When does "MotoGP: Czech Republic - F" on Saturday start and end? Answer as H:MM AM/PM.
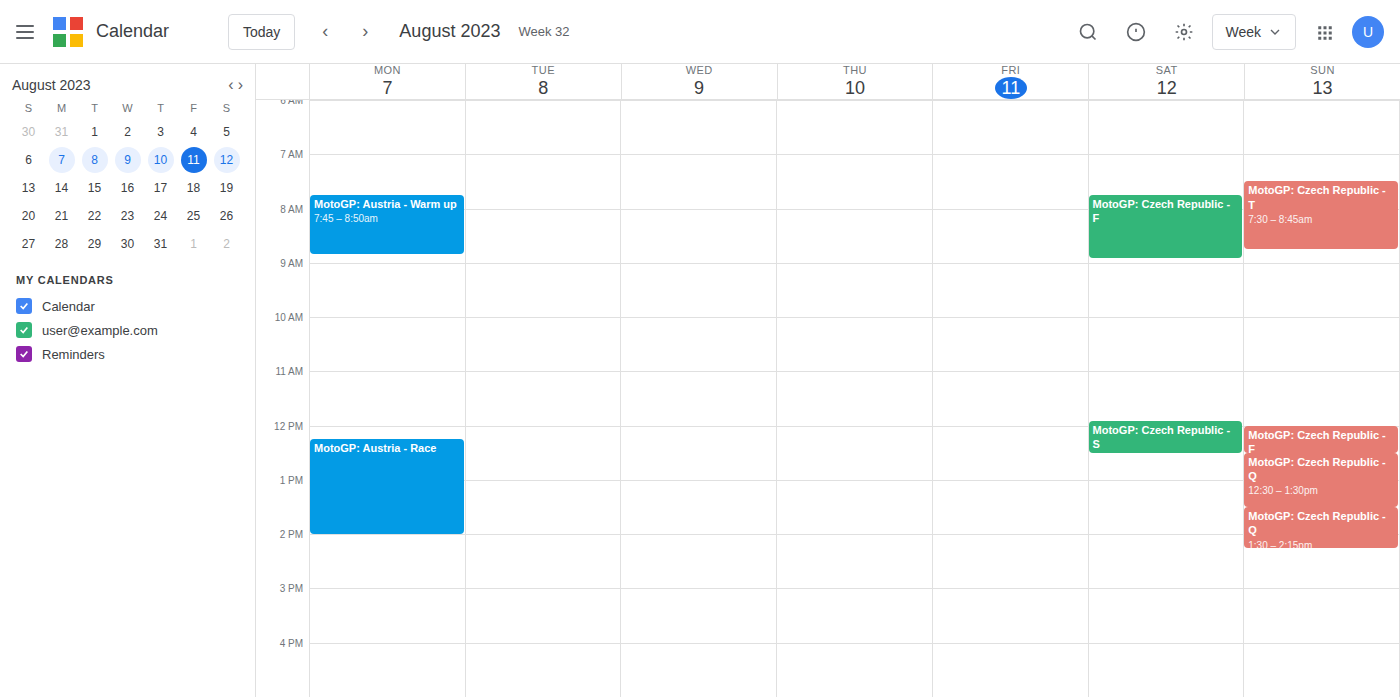
7:45 AM to 8:55 AM